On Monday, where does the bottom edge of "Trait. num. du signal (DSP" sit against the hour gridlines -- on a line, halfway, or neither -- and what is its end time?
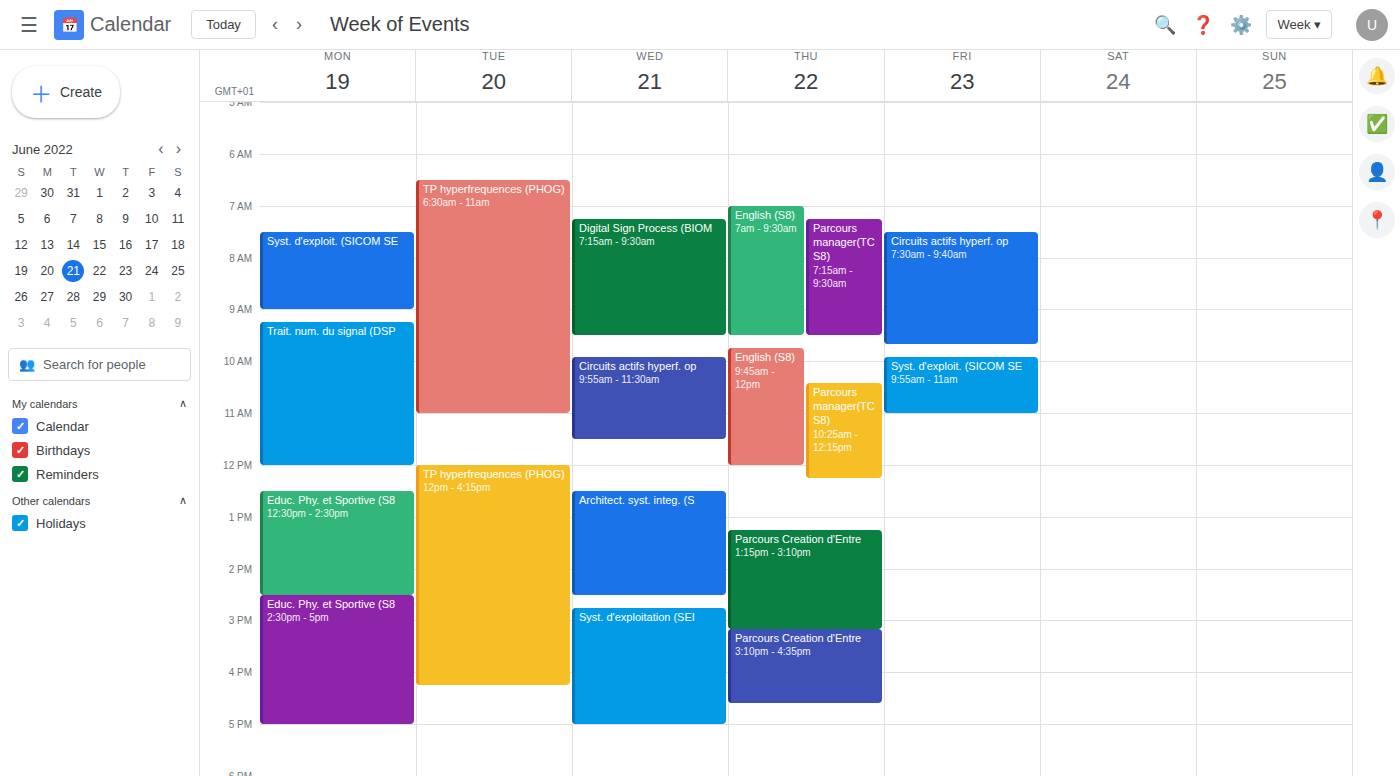
12:00 -- exactly on the 12:00 line.